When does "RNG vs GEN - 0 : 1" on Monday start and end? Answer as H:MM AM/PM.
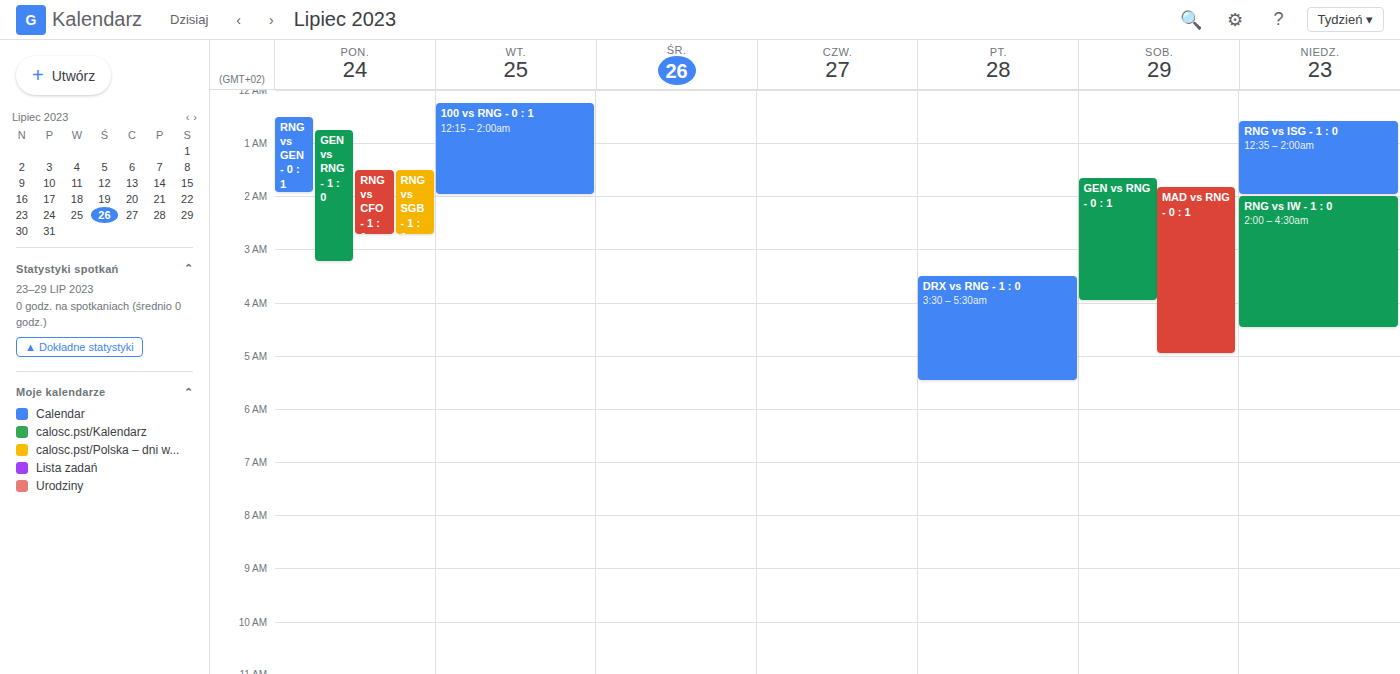
12:30 AM to 2:00 AM